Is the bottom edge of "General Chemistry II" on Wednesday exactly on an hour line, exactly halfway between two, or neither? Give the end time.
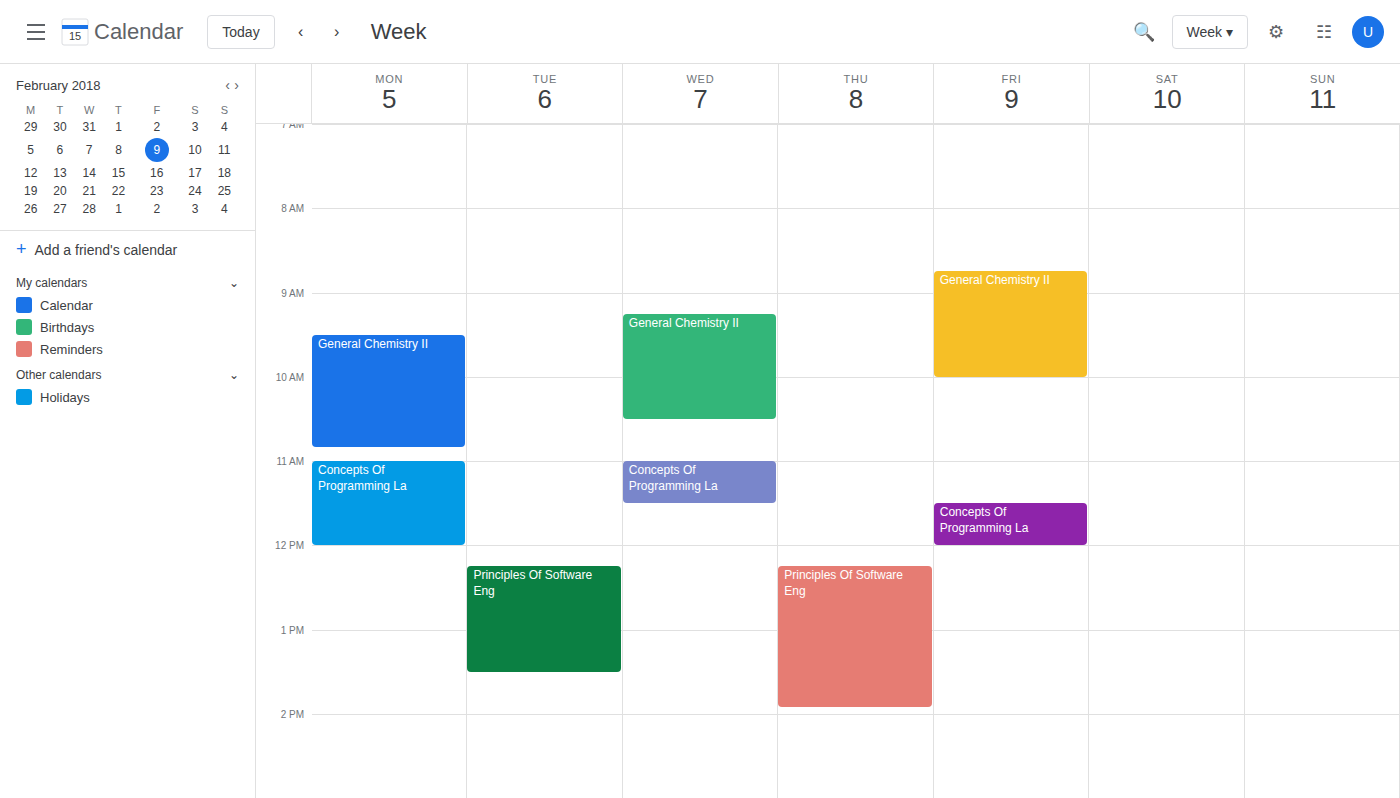
10:30 AM -- halfway between the 10 AM and 11 AM lines.